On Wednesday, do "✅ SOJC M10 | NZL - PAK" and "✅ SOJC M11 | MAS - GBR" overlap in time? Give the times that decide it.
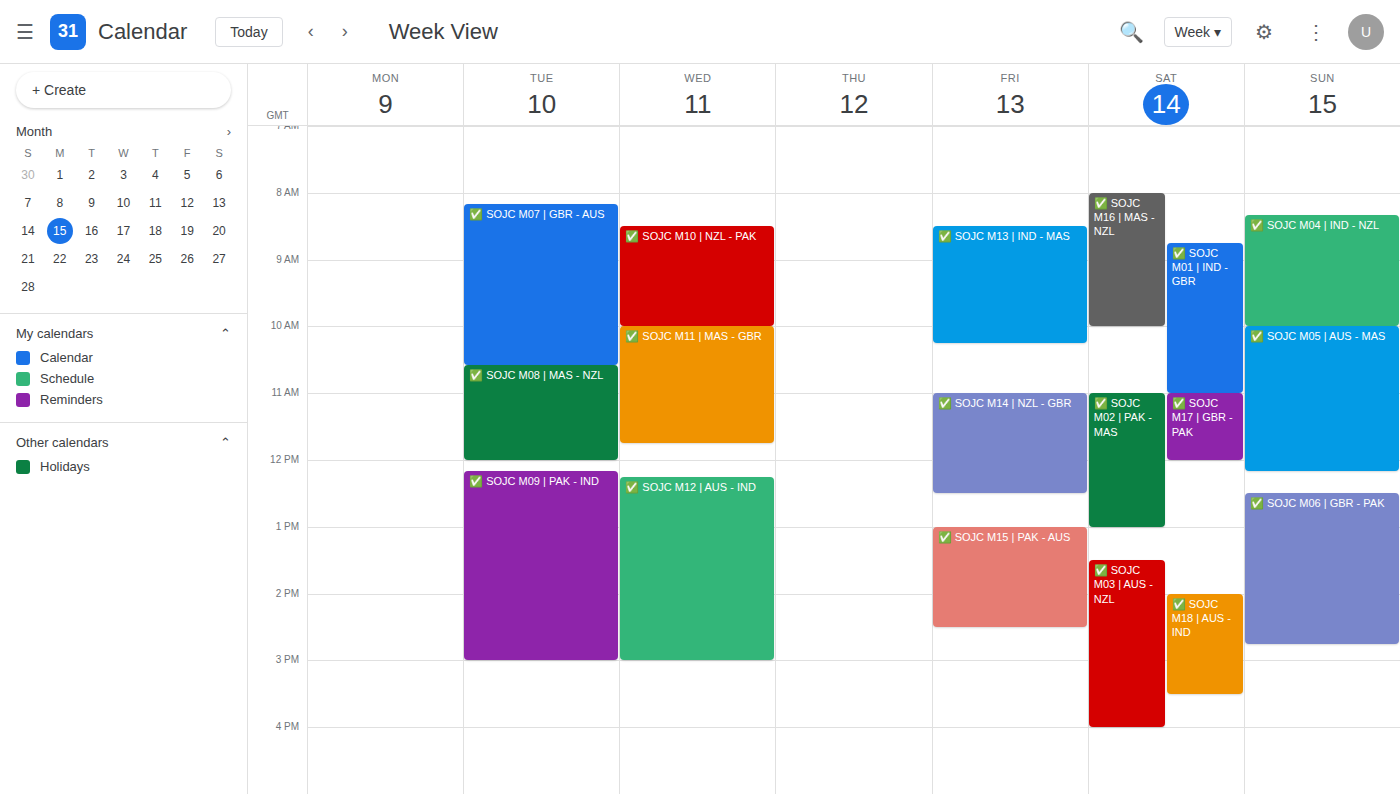
"✅ SOJC M10 | NZL - PAK" ends at 10:00 AM, exactly when "✅ SOJC M11 | MAS - GBR" starts -- they touch but do not overlap.